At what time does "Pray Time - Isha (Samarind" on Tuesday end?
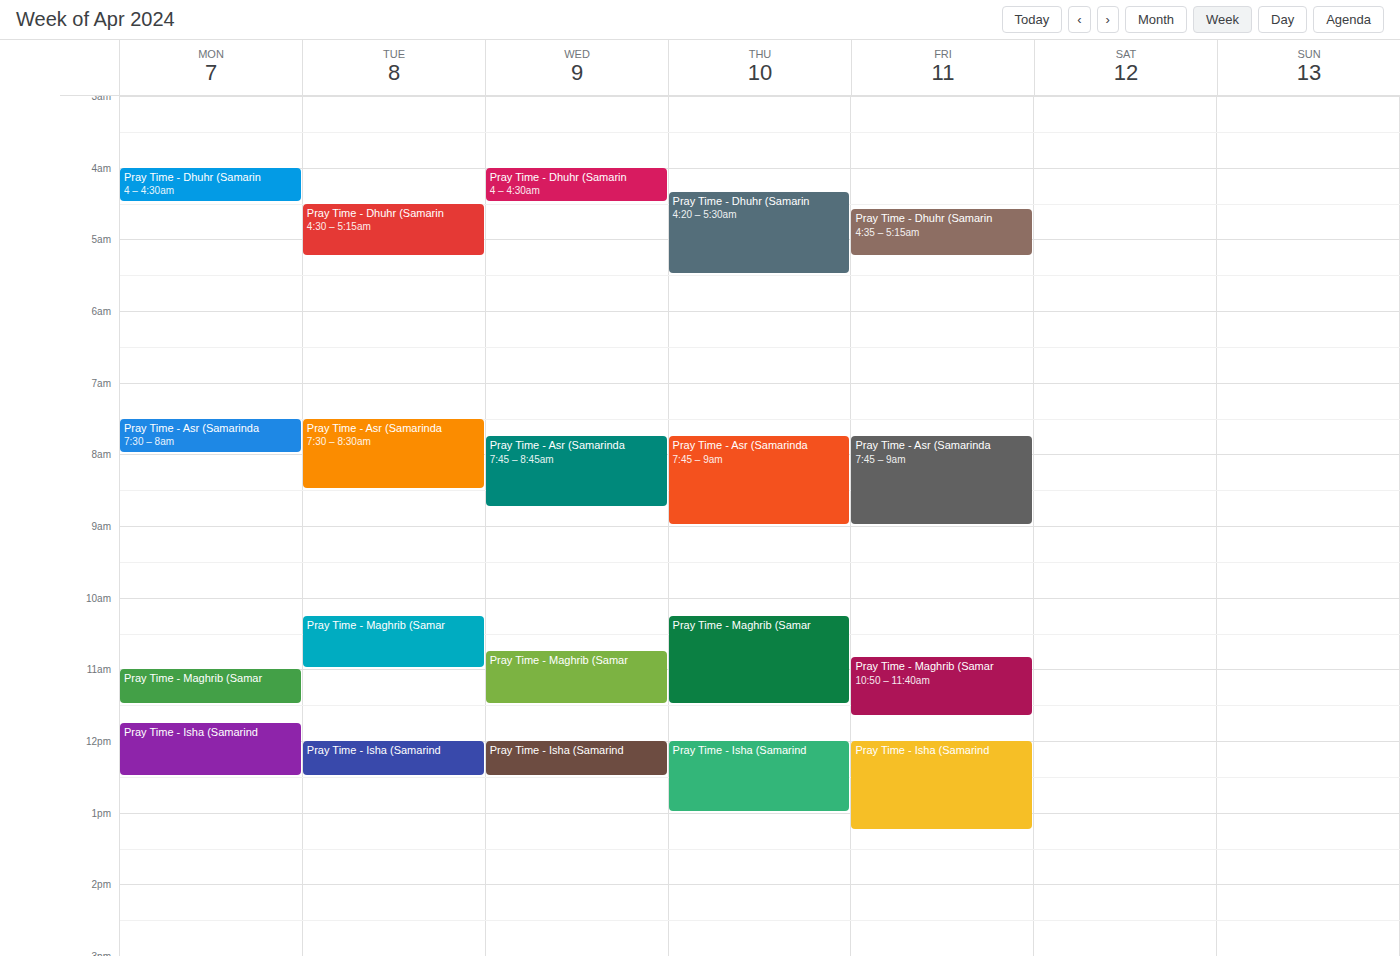
12:30 PM